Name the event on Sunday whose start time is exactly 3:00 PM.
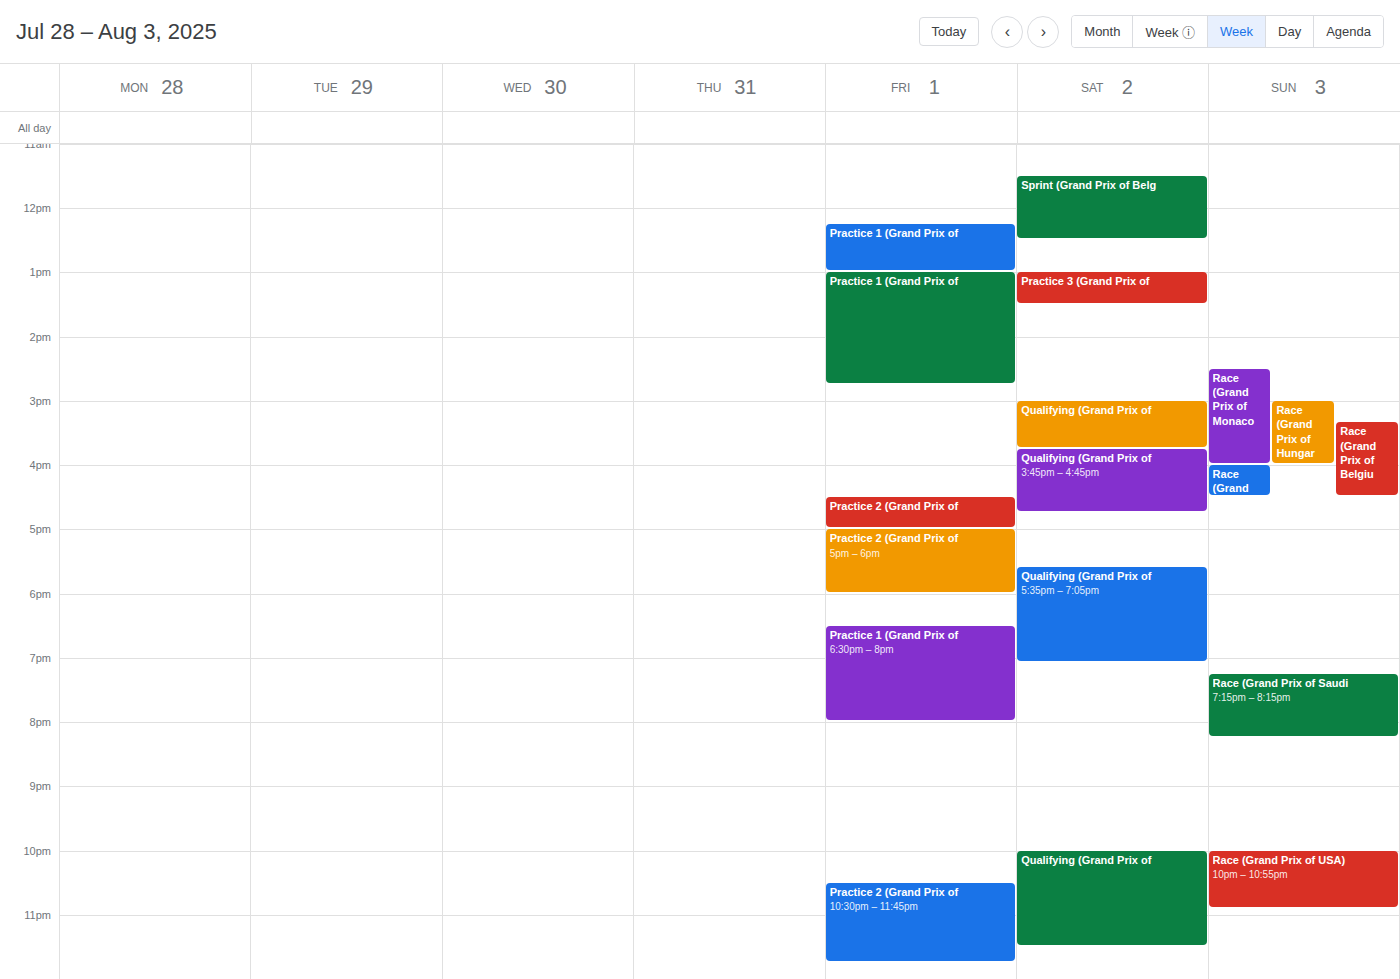
"Race (Grand Prix of Hungar"